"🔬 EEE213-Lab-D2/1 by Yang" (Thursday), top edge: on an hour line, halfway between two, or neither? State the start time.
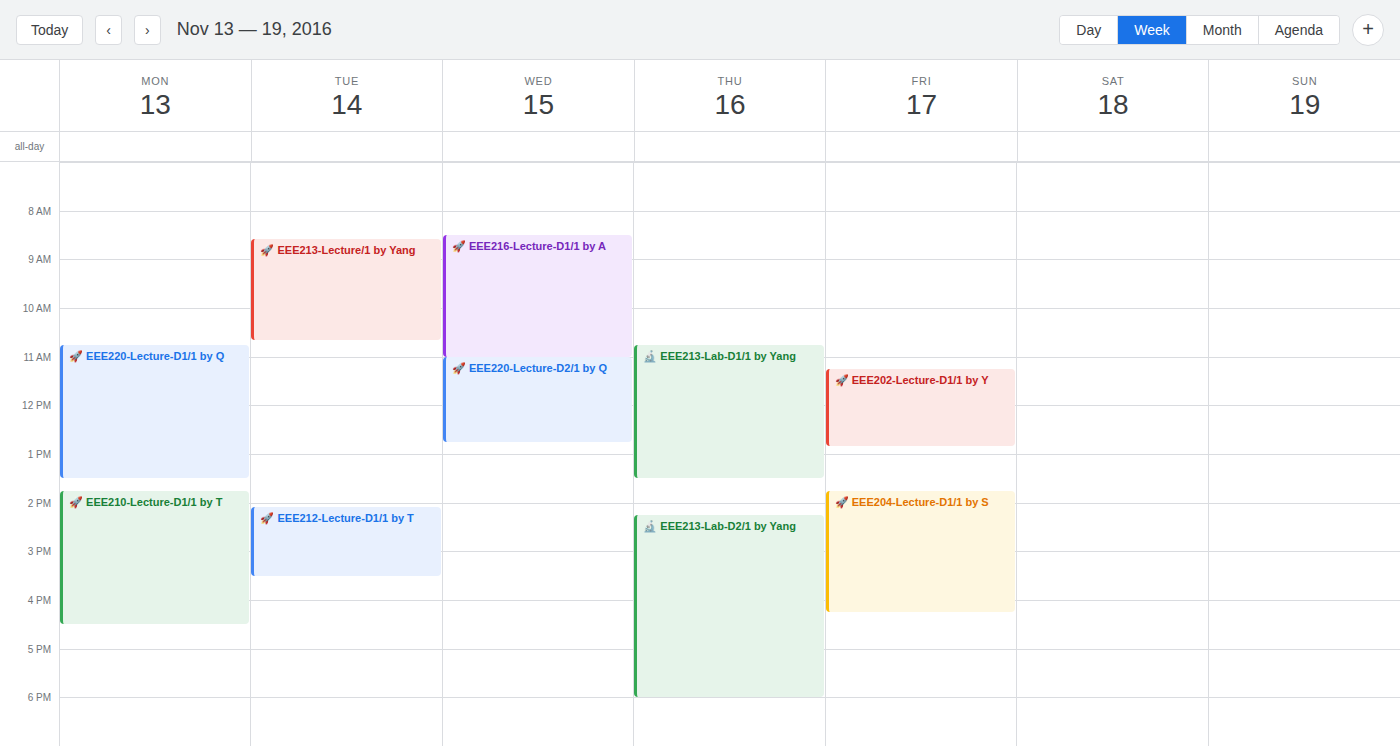
2:15 PM -- neither: a quarter of the way from the 2 PM line to the 3 PM line.